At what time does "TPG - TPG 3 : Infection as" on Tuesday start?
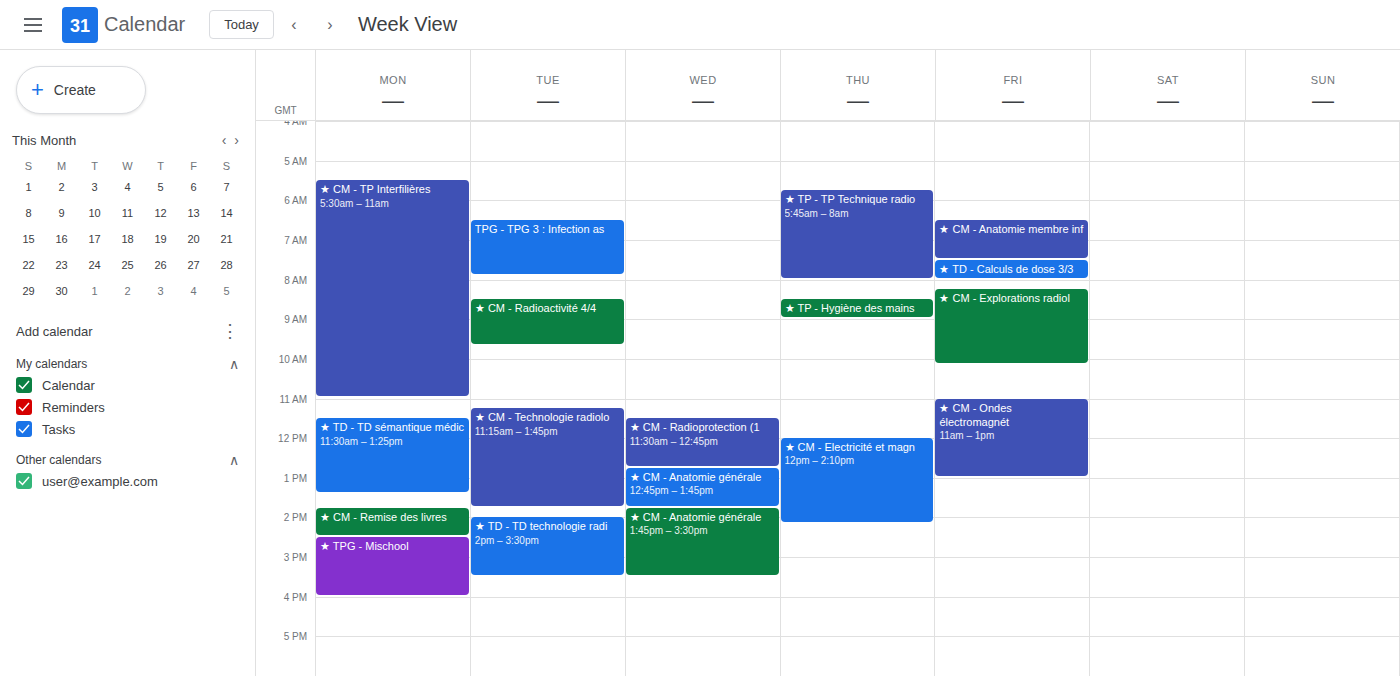
6:30 AM